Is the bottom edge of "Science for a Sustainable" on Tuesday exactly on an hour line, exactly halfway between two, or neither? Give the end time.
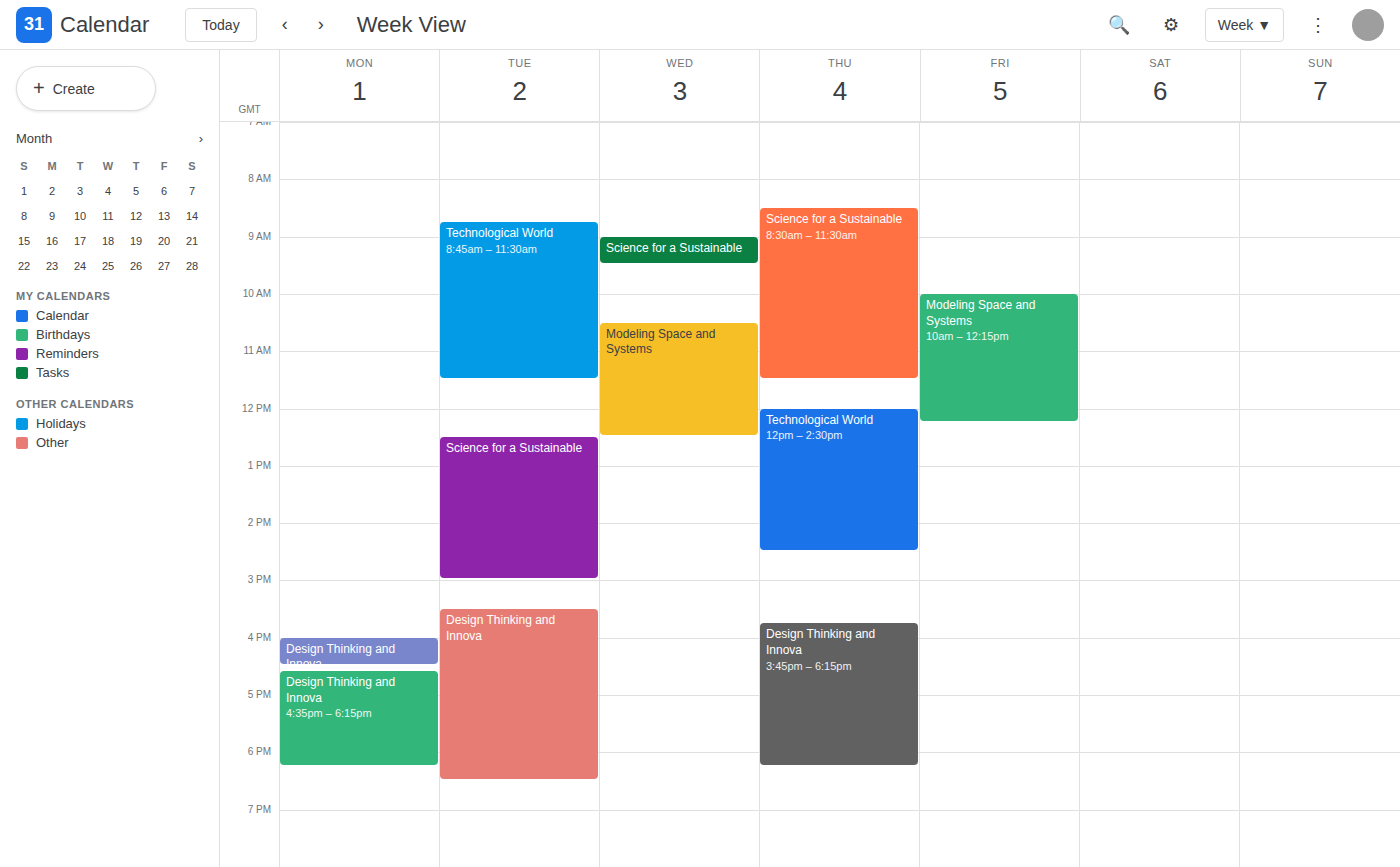
15:00 -- exactly on the 15:00 line.